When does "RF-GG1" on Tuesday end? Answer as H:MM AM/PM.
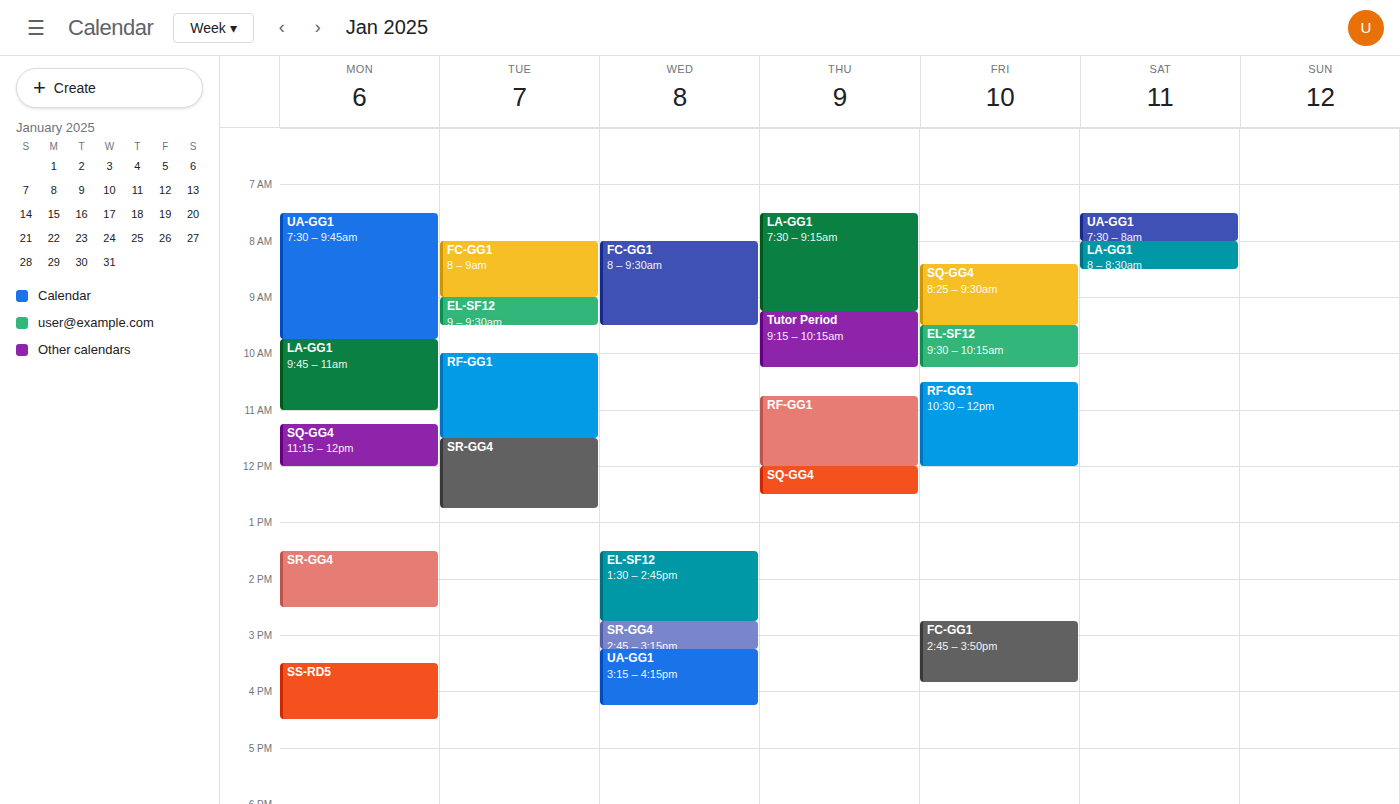
11:30 AM